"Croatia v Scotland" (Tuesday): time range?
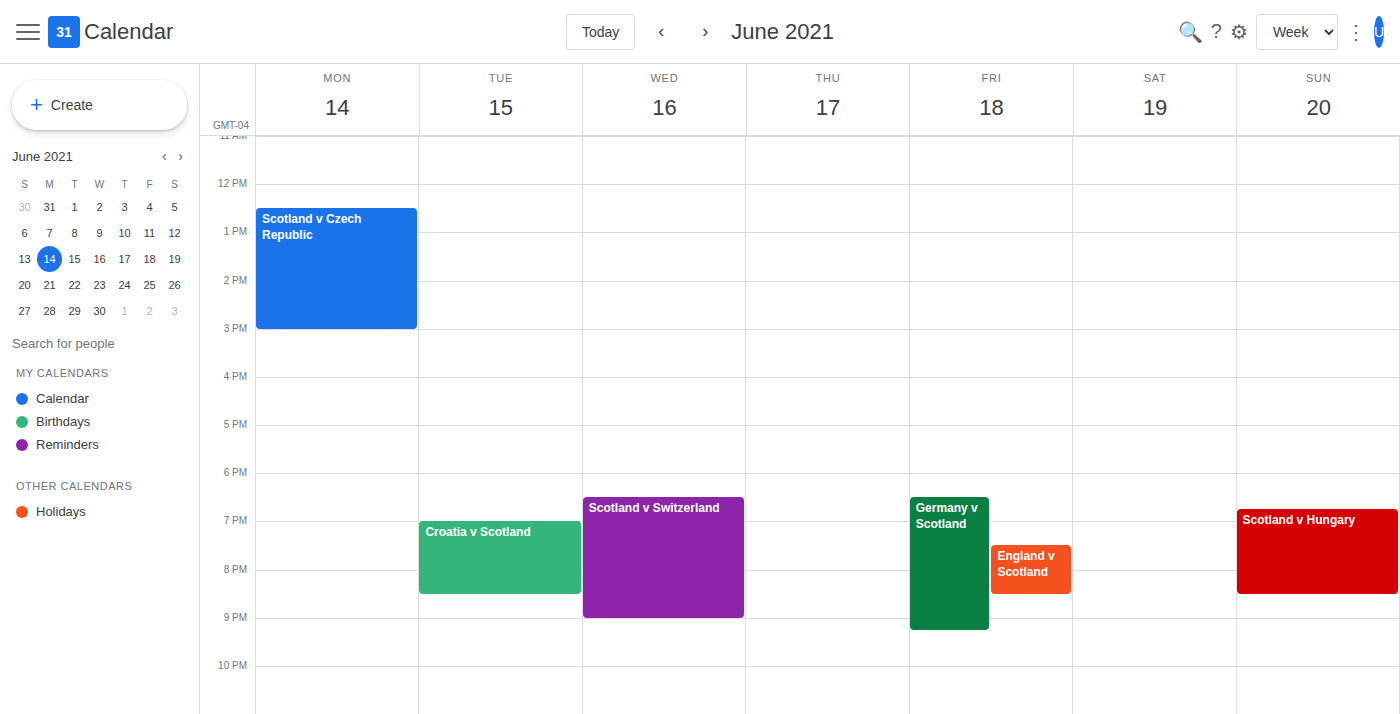
7:00 PM to 8:30 PM